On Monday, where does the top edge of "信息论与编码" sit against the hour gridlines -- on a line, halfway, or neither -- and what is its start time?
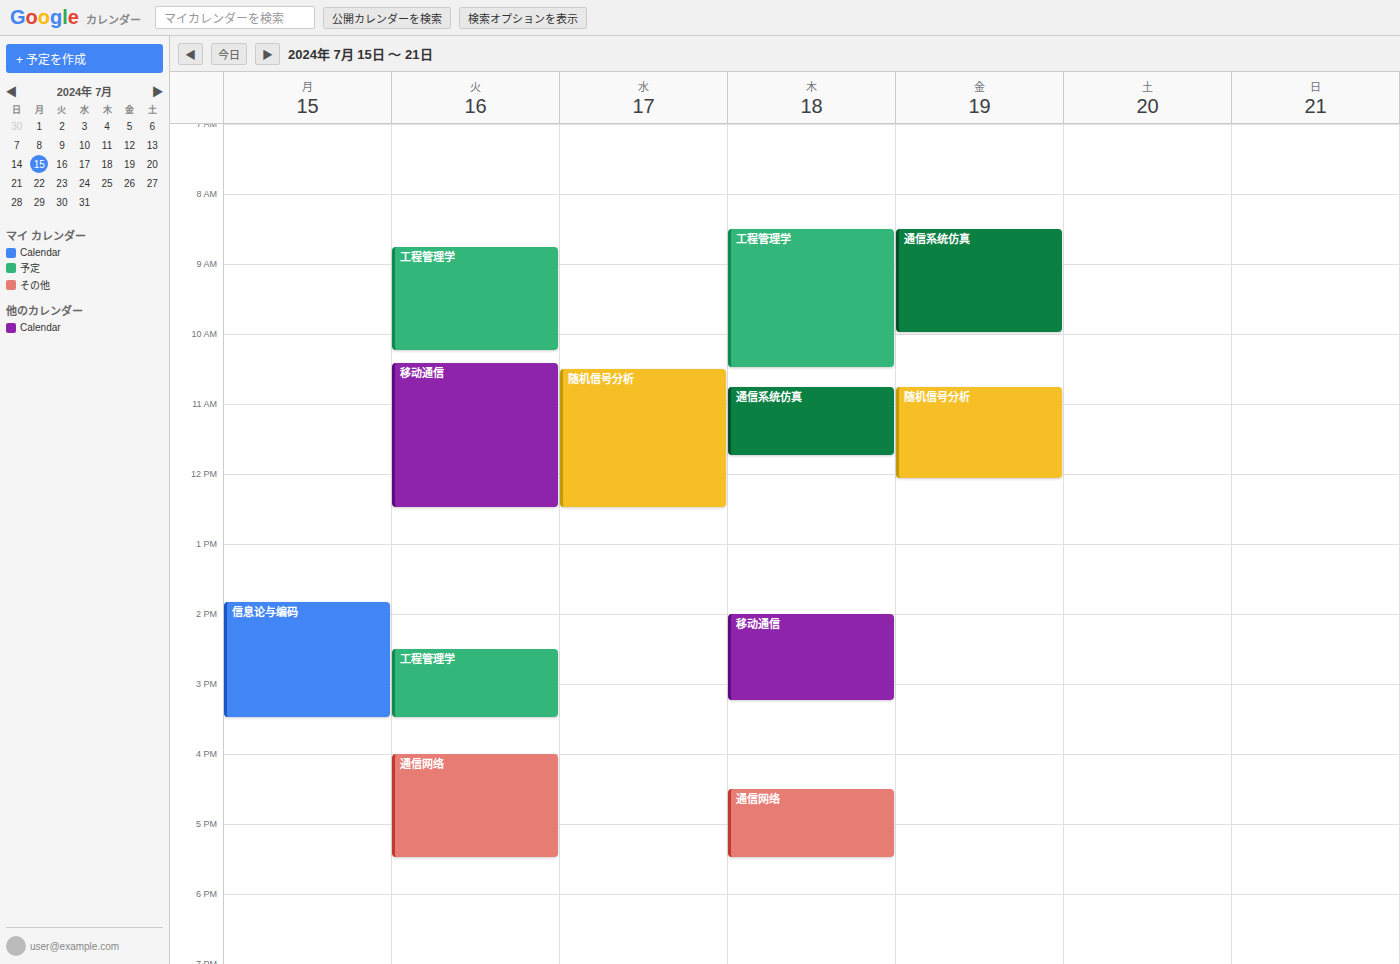
1:50 PM -- neither: 50 minutes below the 1 PM line and 10 minutes above the 2 PM line.